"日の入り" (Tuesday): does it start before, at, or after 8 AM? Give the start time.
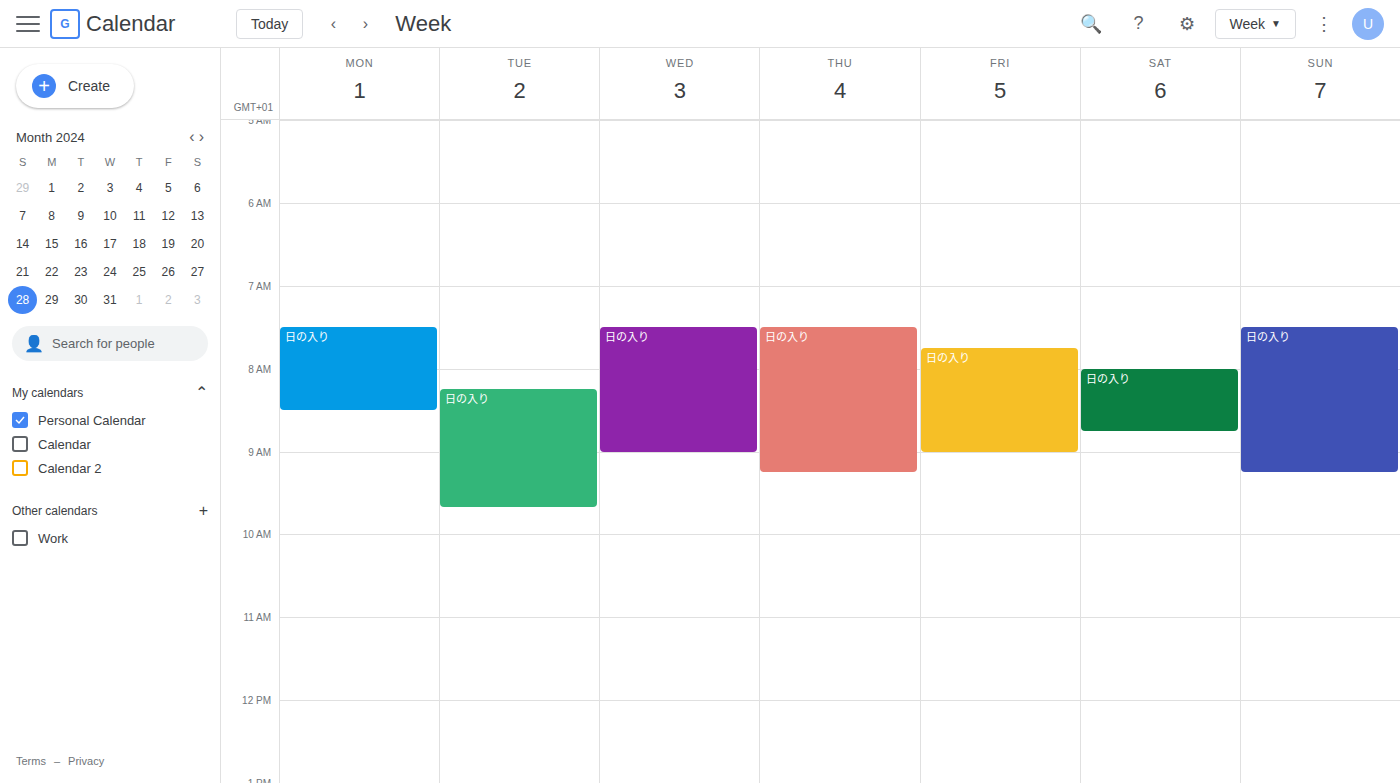
8:15 AM -- after 8 AM, 15 minutes below the 8 AM line.